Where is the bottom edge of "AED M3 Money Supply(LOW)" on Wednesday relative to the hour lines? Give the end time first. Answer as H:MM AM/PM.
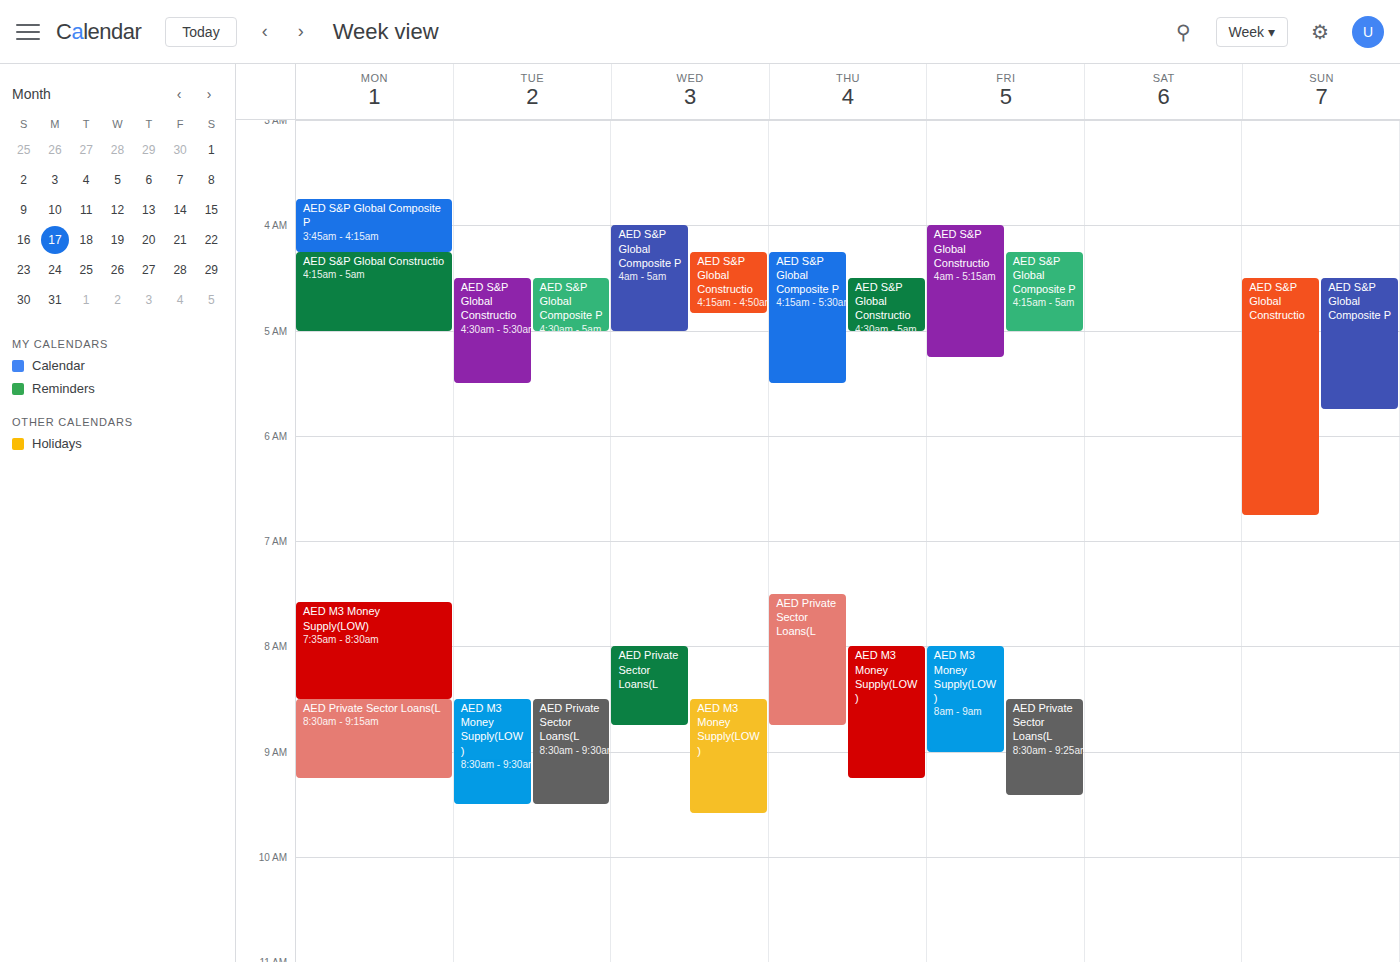
9:35 AM -- neither: 35 minutes below the 9 AM line and 25 minutes above the 10 AM line.